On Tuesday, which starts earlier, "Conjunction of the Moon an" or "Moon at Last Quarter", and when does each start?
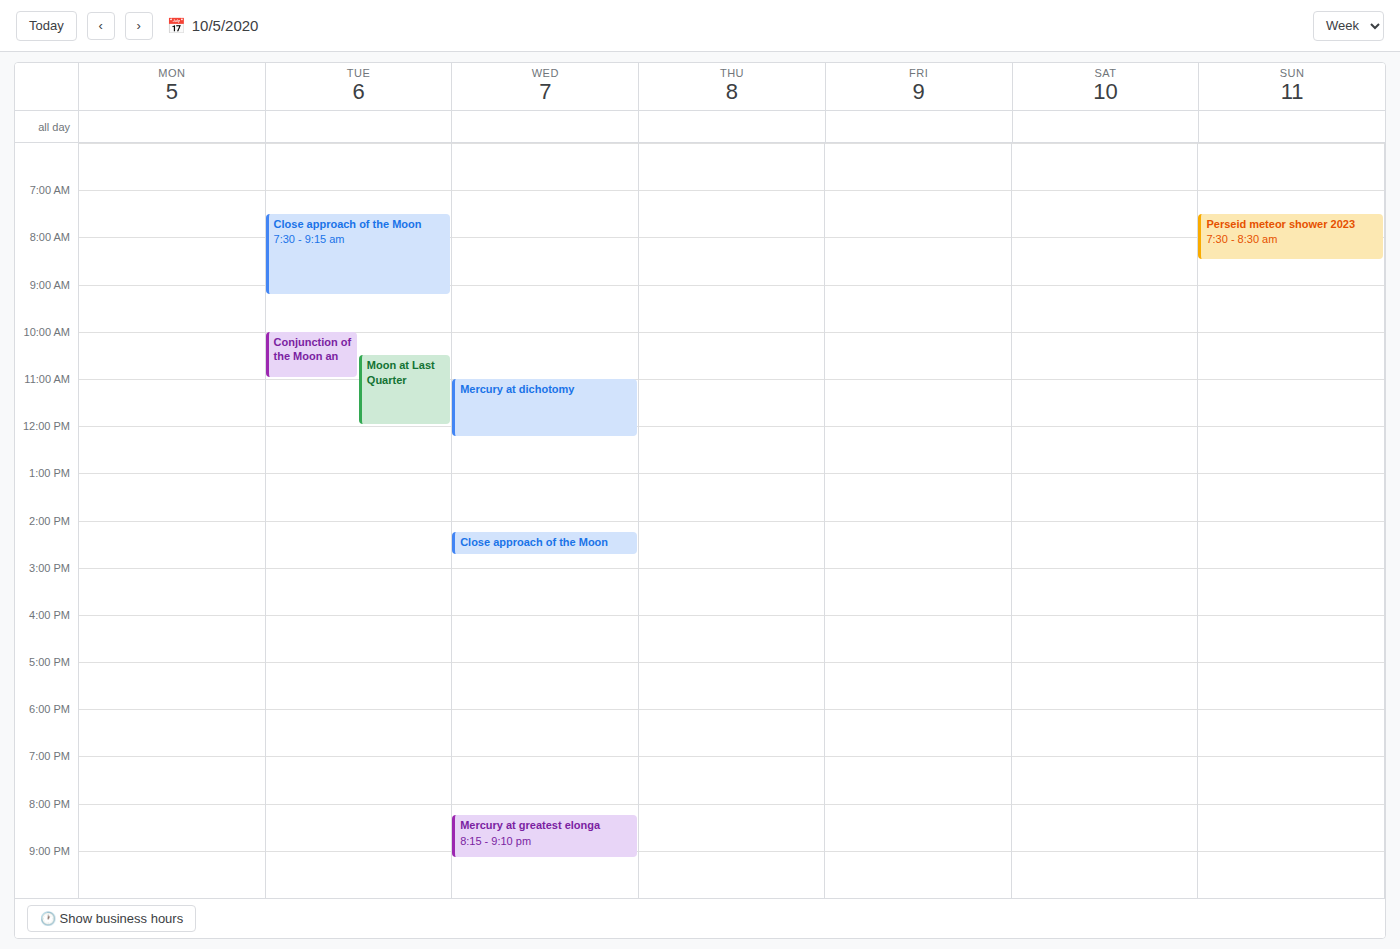
"Conjunction of the Moon an" 10:00 AM; "Moon at Last Quarter" 10:30 AM.